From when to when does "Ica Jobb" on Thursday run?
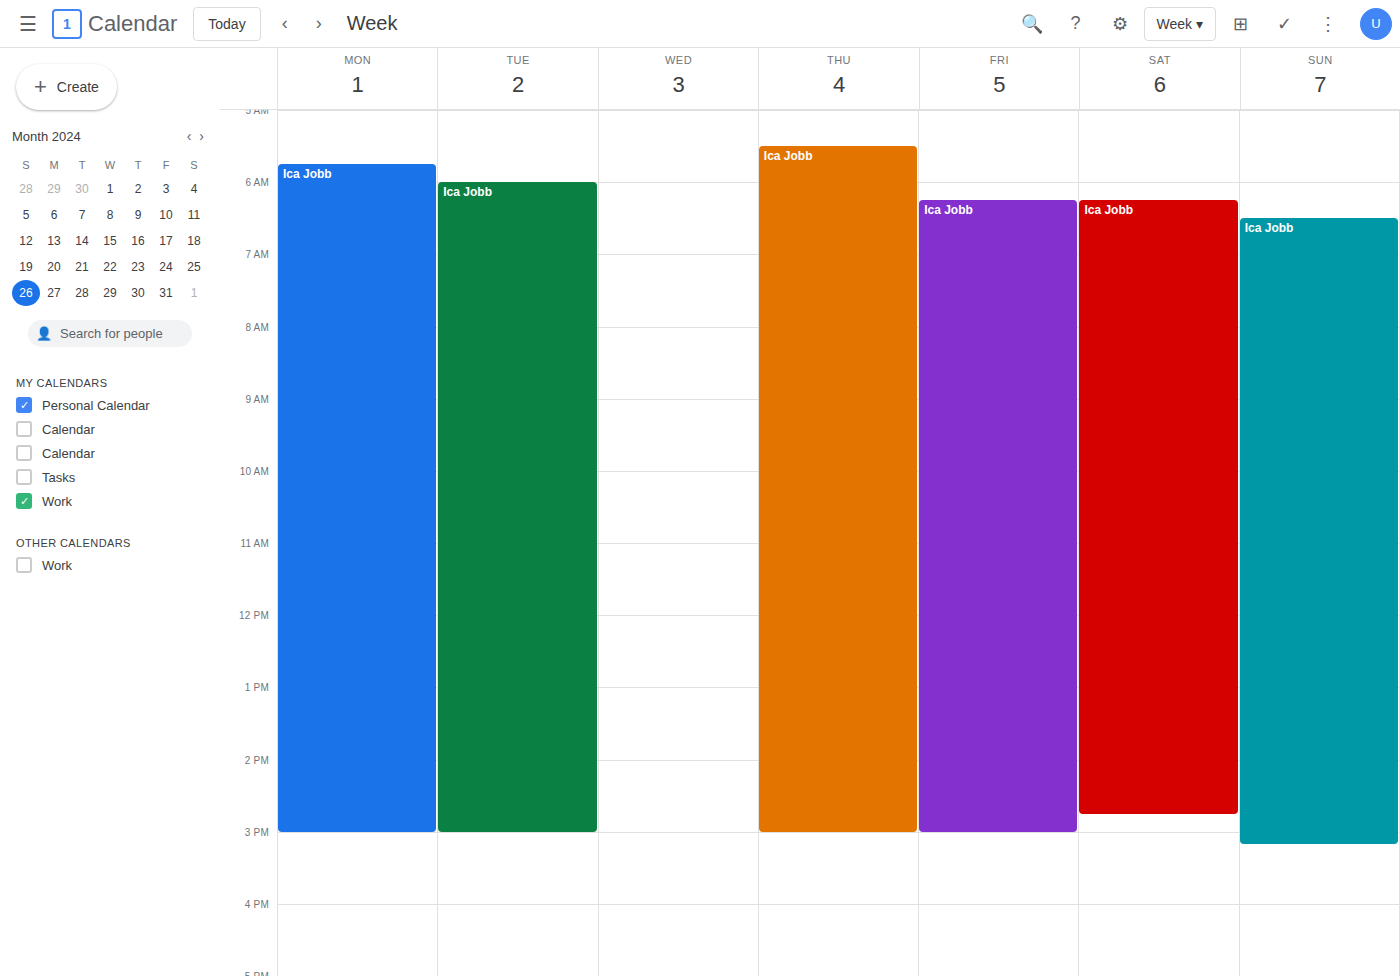
5:30 AM to 3:00 PM